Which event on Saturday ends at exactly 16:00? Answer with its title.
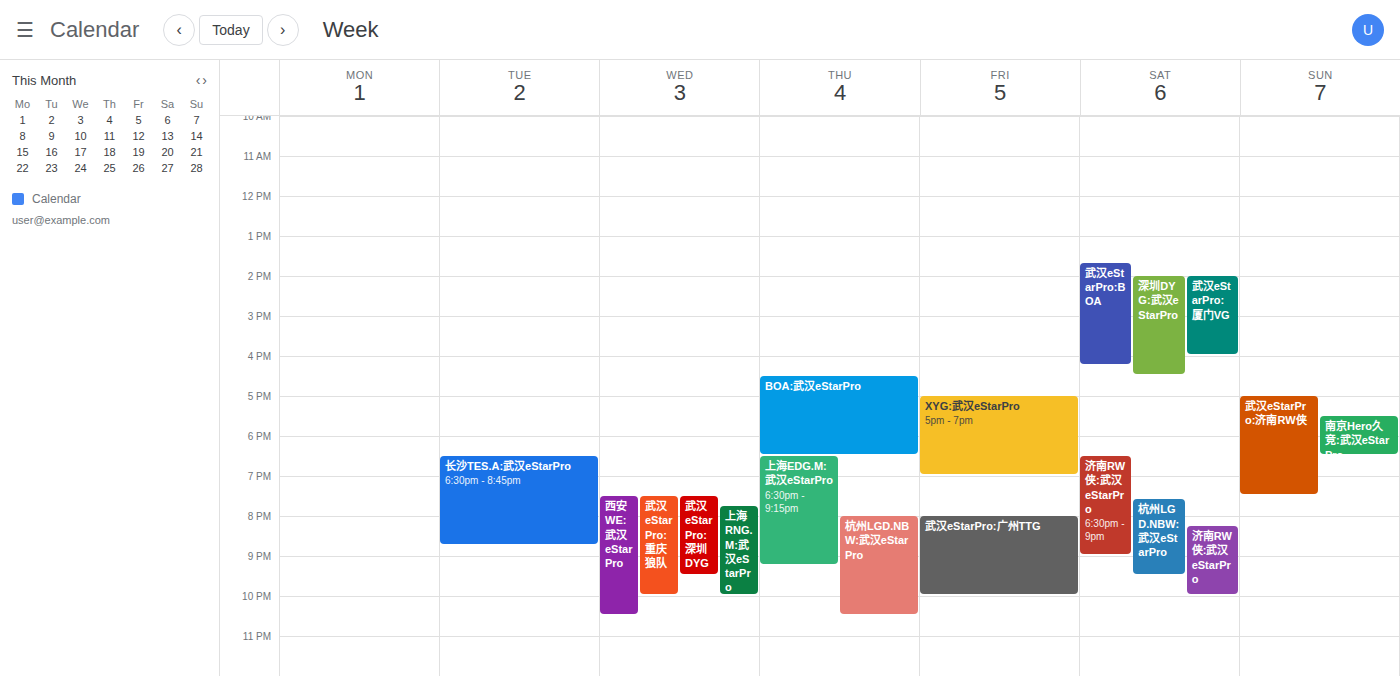
"武汉eStarPro:厦门VG"